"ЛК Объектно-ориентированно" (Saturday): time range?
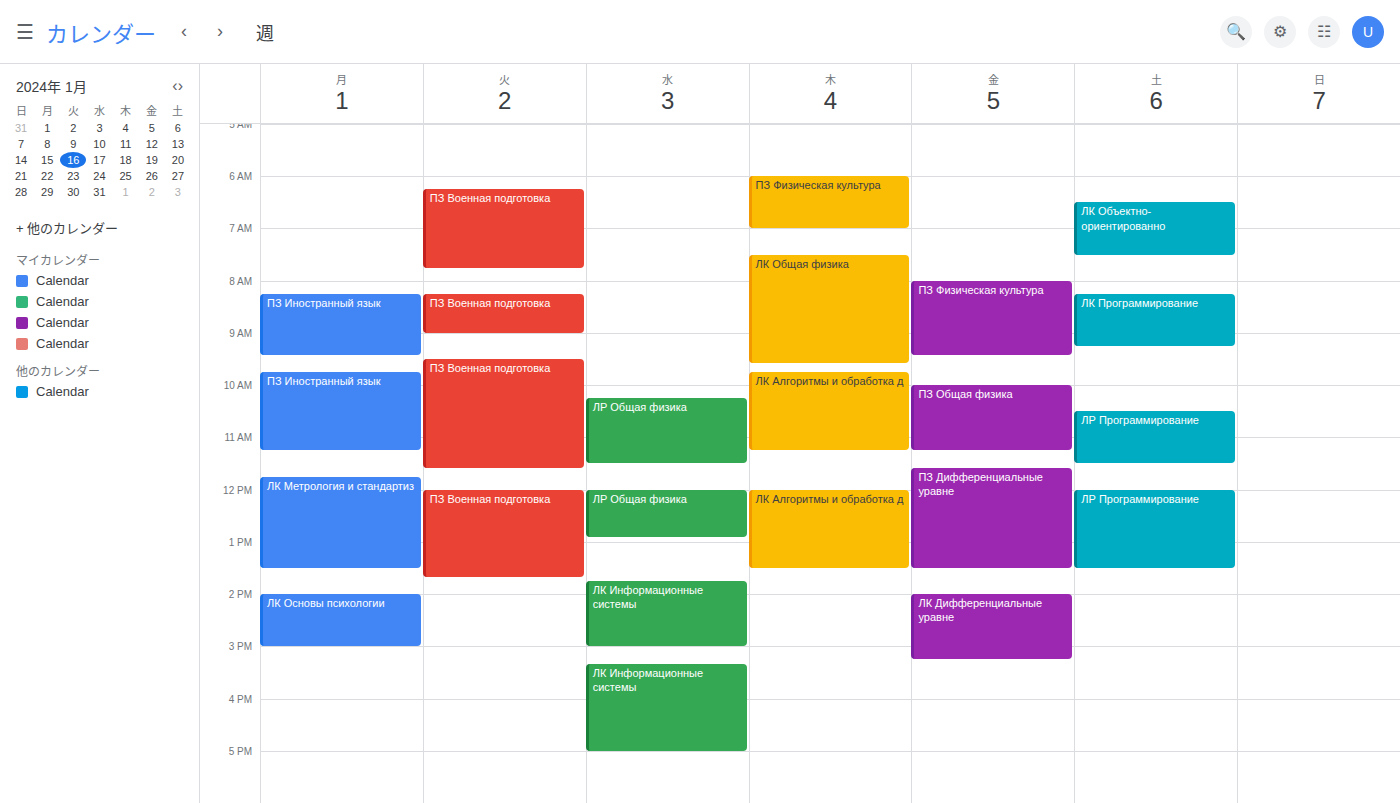
6:30 AM to 7:30 AM